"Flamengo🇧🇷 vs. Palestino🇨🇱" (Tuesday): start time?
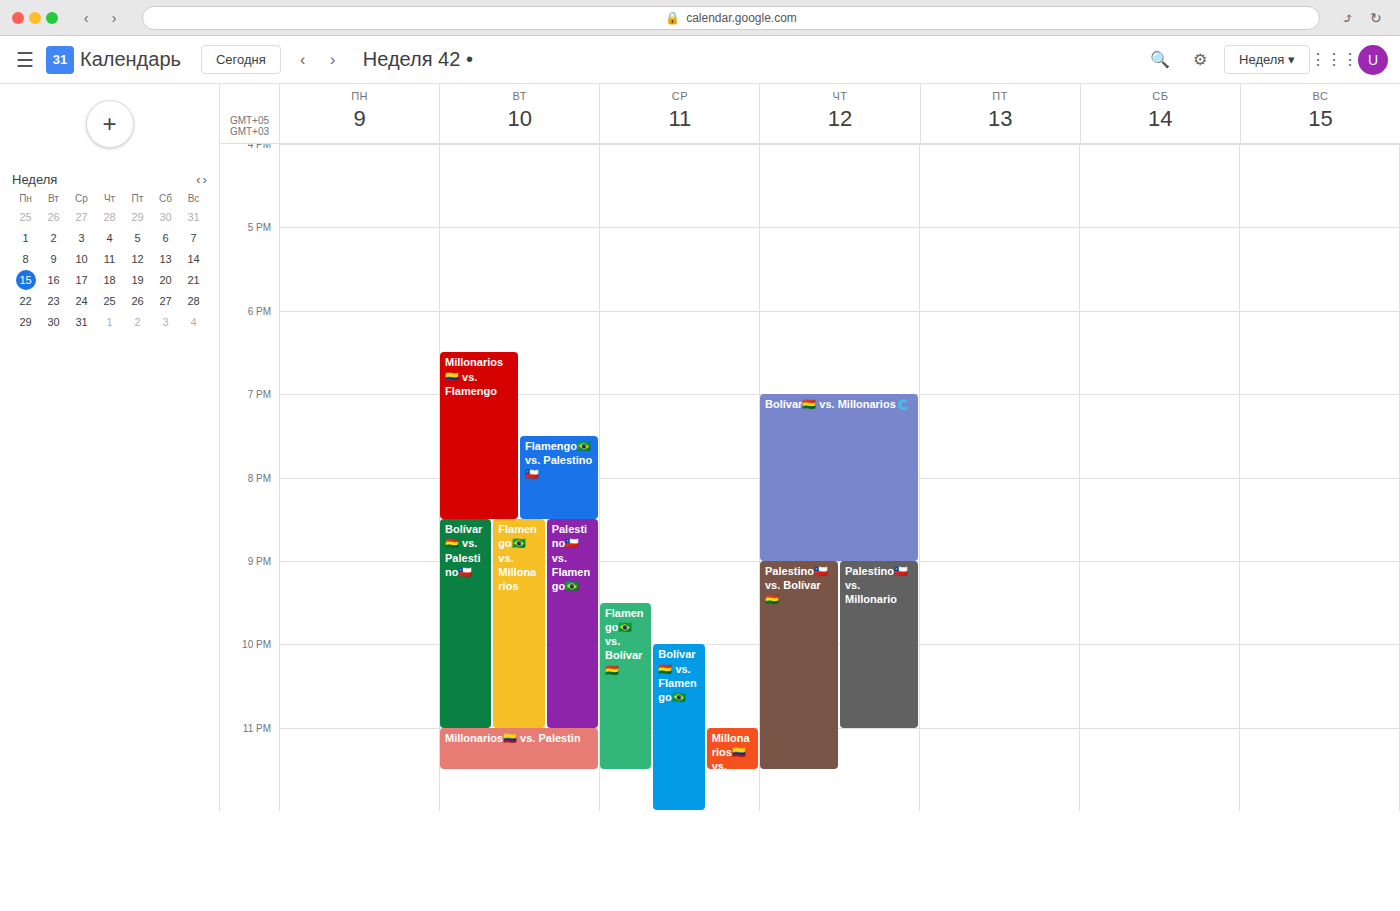
7:30 PM